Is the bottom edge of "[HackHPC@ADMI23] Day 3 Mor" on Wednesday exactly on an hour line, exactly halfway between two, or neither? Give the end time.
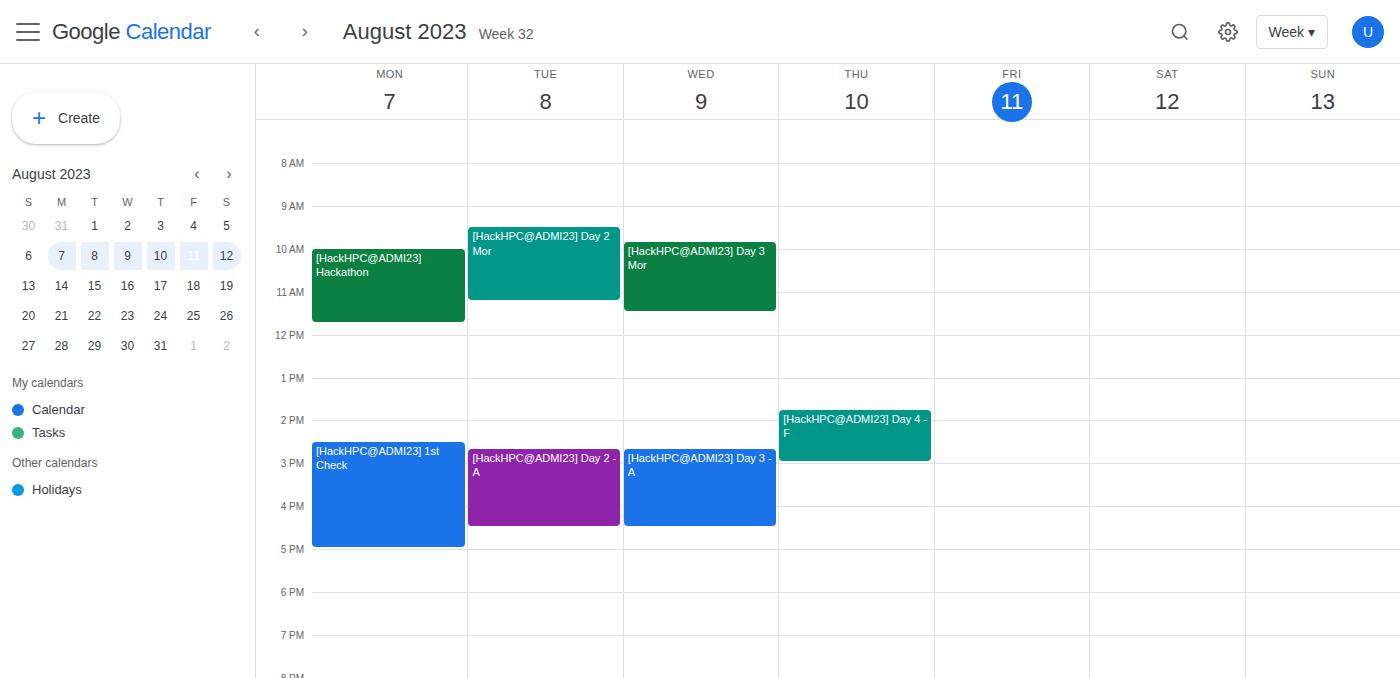
11:30 AM -- halfway between the 11 AM and 12 PM lines.